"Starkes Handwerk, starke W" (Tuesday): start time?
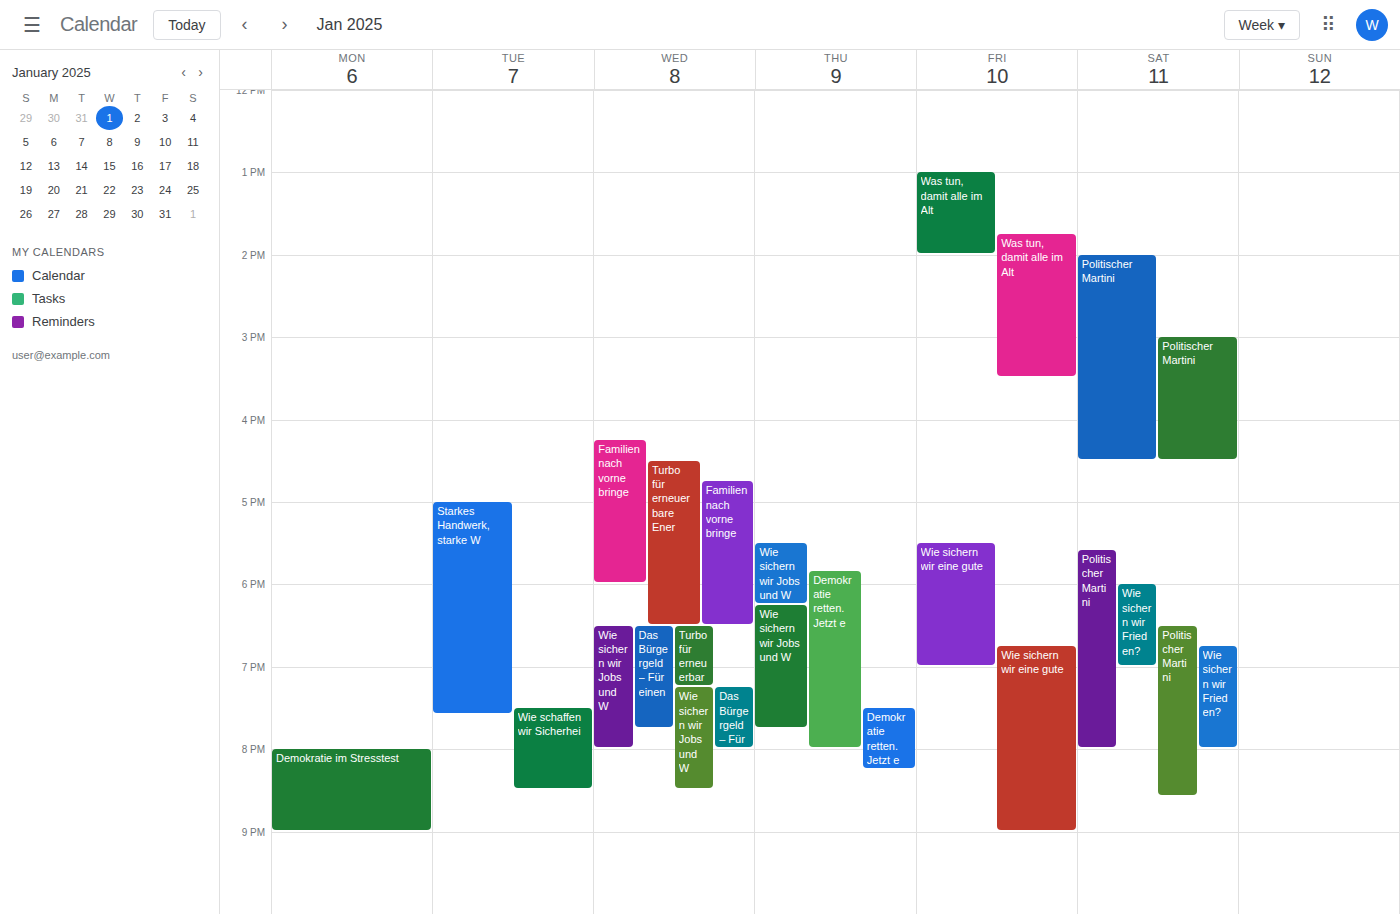
5:00 PM